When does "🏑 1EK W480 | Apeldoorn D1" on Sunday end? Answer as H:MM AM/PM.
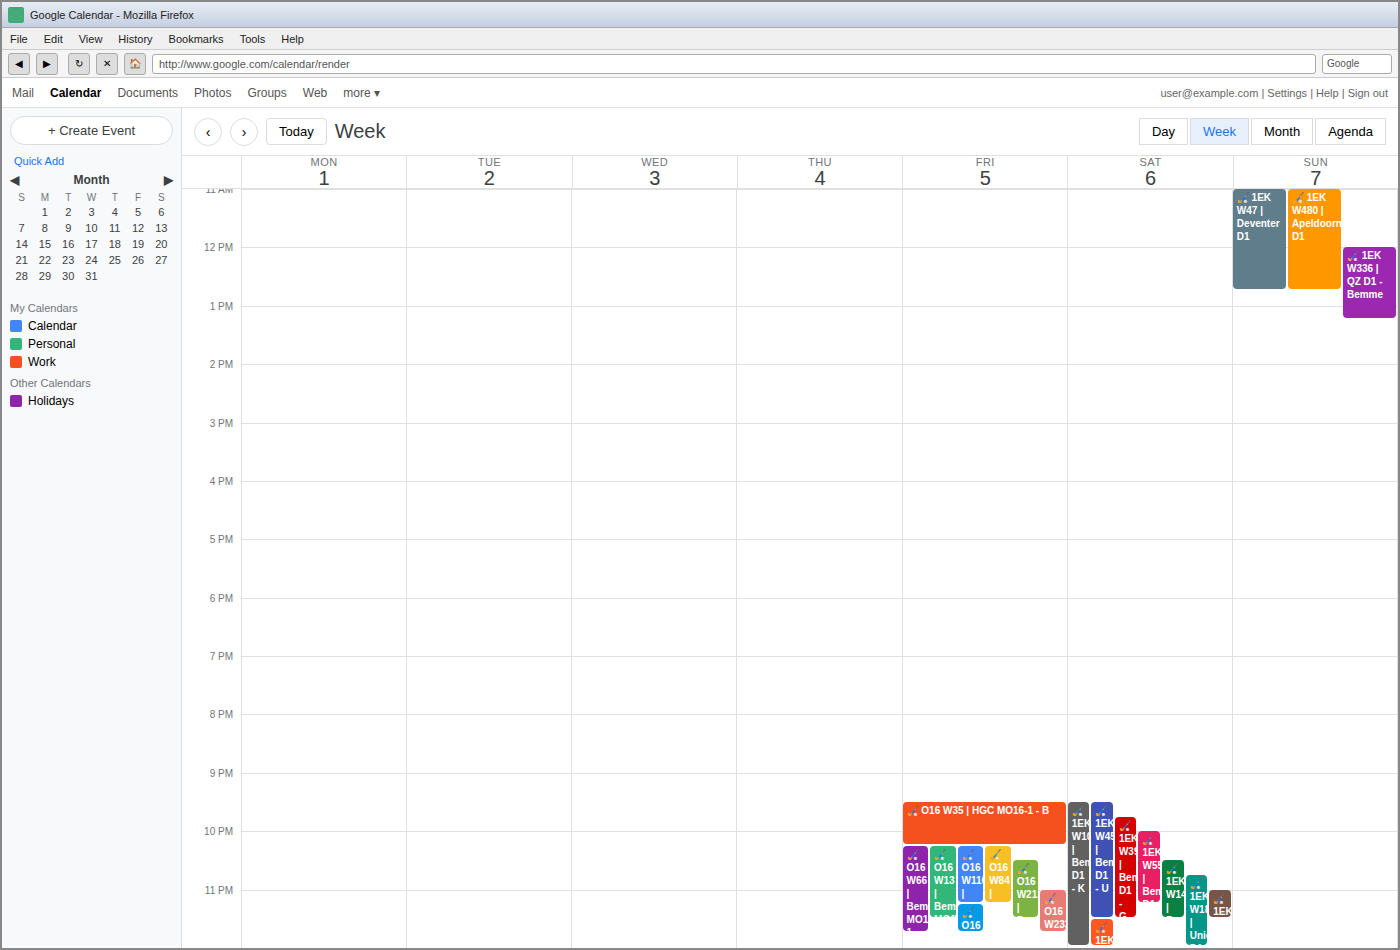
12:45 PM